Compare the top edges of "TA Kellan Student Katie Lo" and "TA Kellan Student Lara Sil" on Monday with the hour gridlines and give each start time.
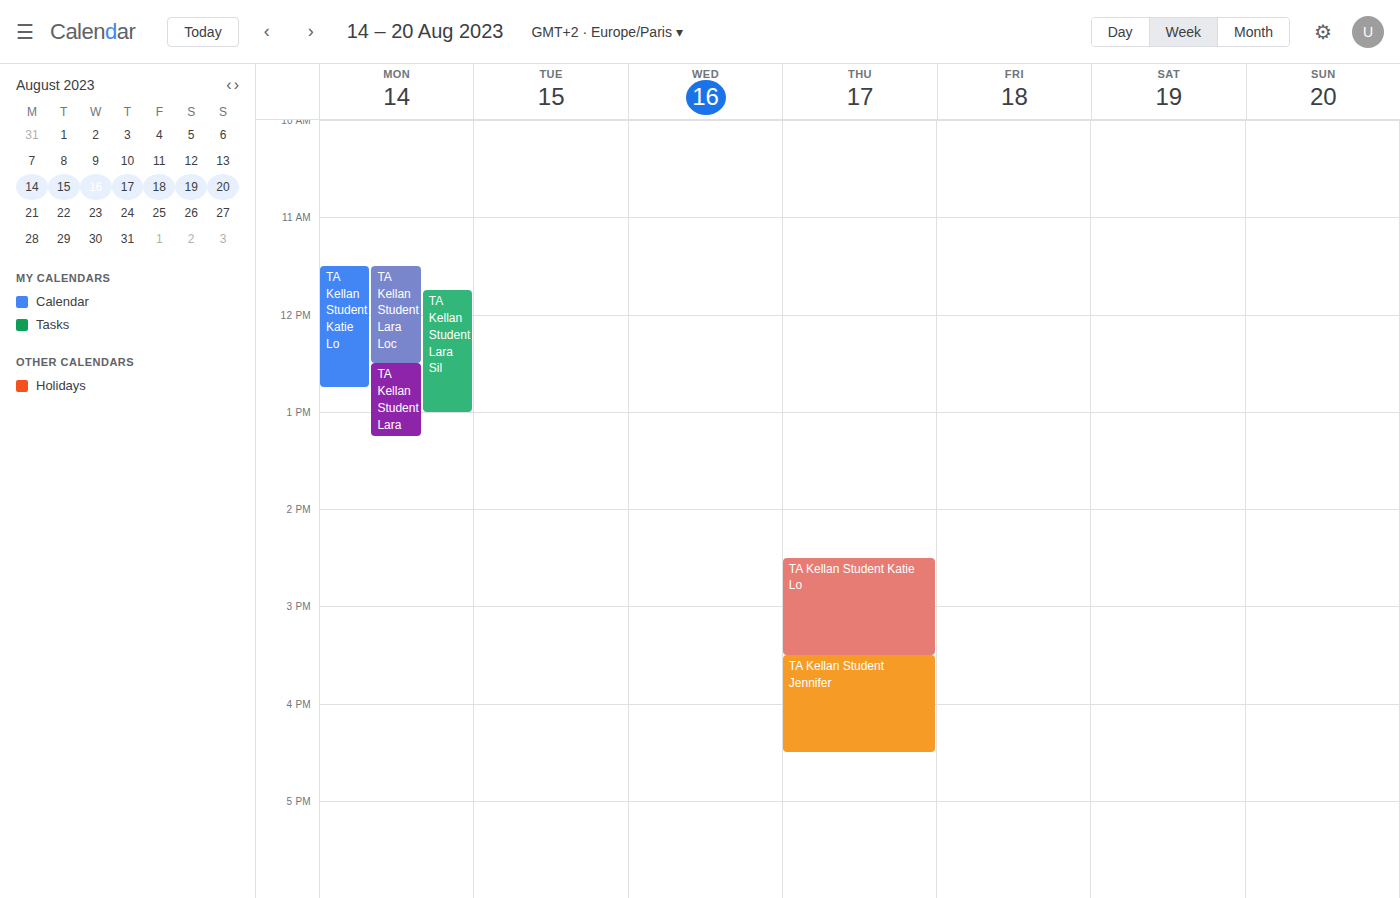
"TA Kellan Student Katie Lo": 11:30 AM, halfway between the 11 AM and 12 PM lines. "TA Kellan Student Lara Sil": 11:45 AM, neither: three quarters of the way from the 11 AM line to the 12 PM line.